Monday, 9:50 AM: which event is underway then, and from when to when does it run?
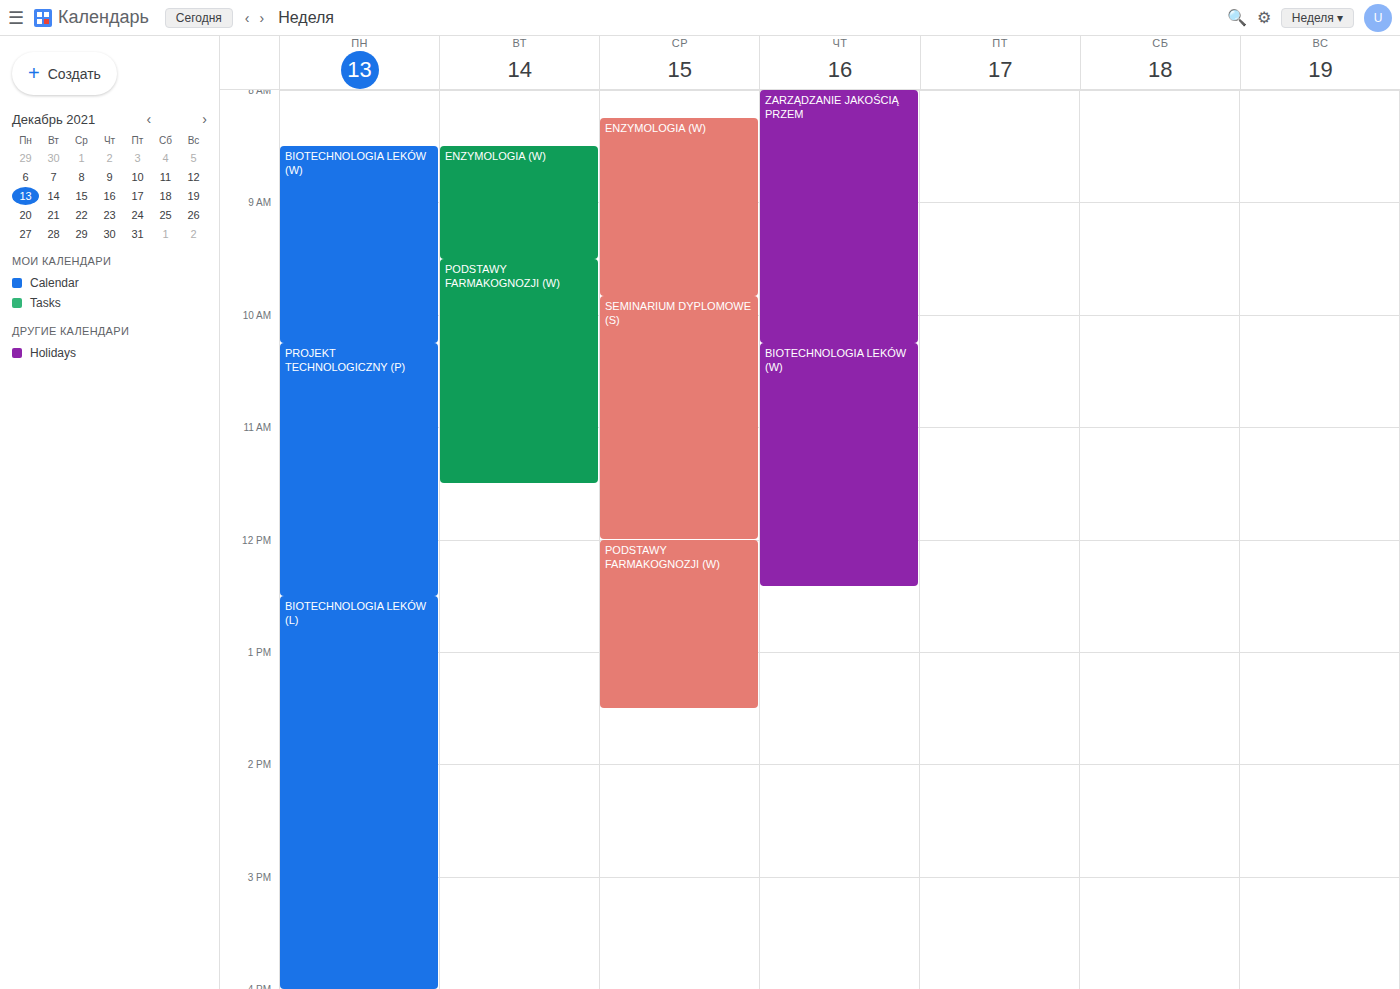
"BIOTECHNOLOGIA LEKÓW (W)", 8:30 AM to 10:15 AM